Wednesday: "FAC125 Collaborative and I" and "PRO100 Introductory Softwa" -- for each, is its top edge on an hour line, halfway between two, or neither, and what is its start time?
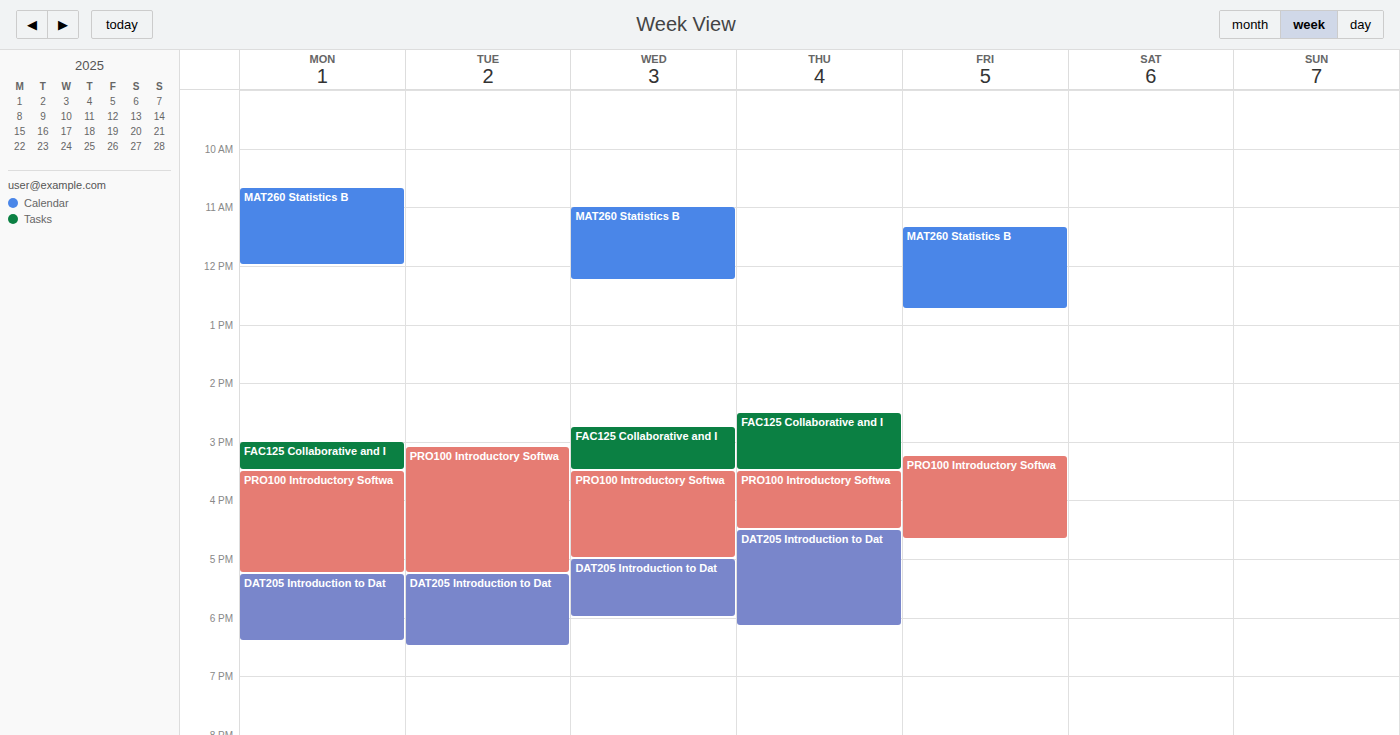
"FAC125 Collaborative and I": 2:45 PM, neither: three quarters of the way from the 2 PM line to the 3 PM line. "PRO100 Introductory Softwa": 3:30 PM, halfway between the 3 PM and 4 PM lines.